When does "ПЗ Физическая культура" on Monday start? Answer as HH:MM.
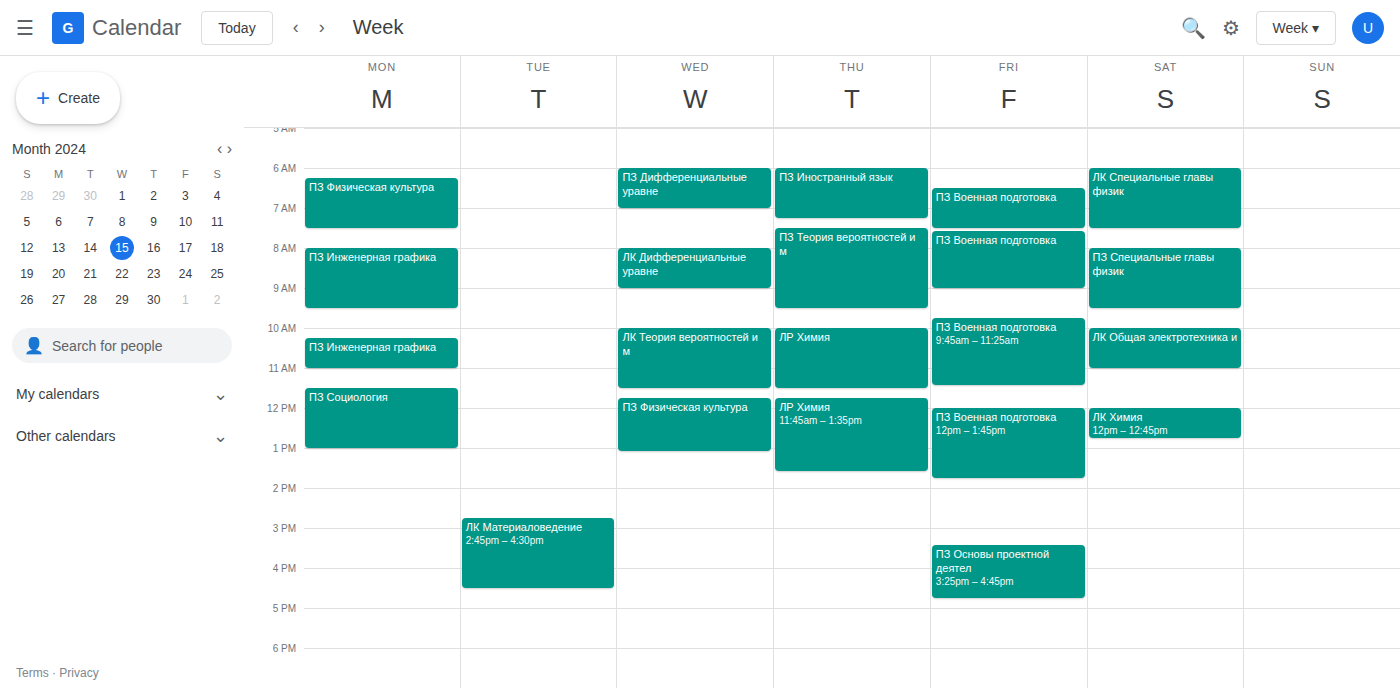
06:15